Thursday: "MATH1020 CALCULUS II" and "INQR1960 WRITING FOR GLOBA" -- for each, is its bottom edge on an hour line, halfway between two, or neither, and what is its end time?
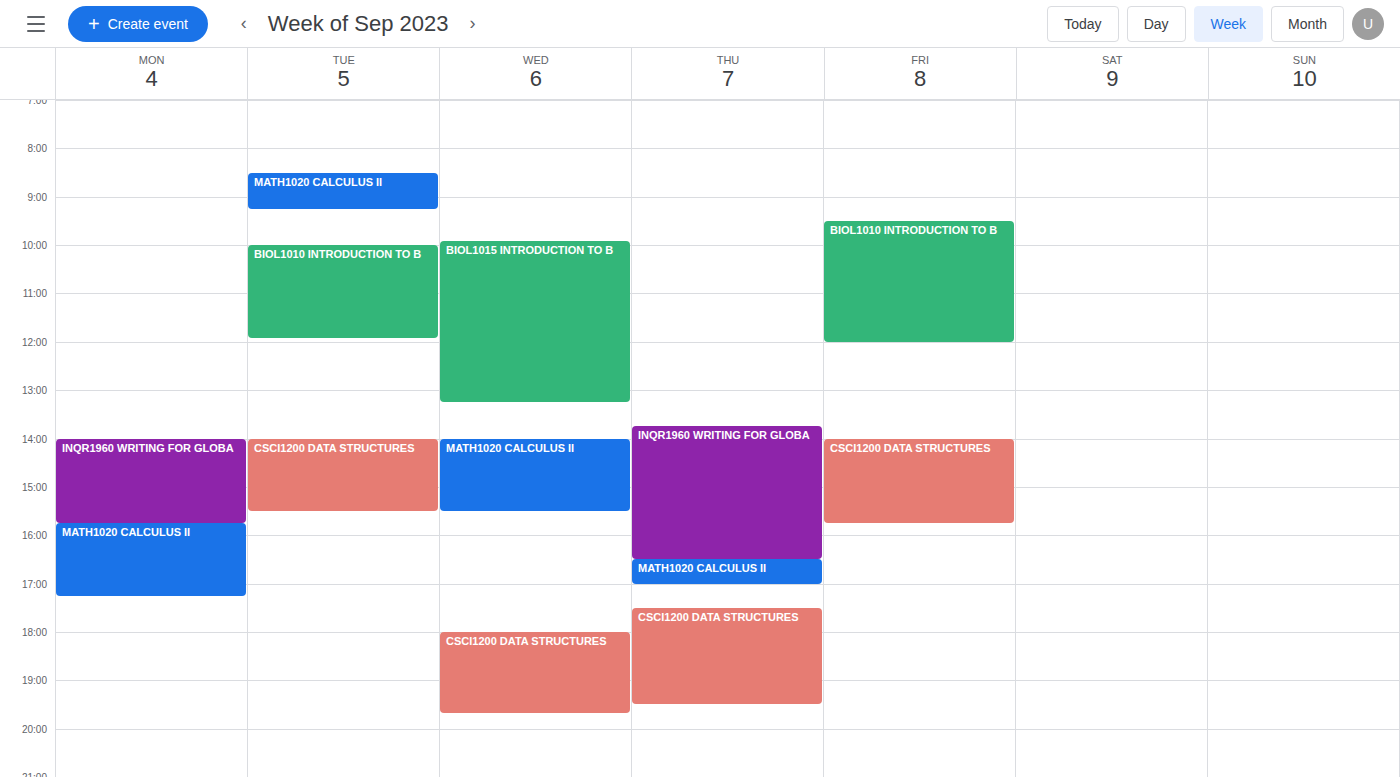
"MATH1020 CALCULUS II": 17:00, exactly on the 17:00 line. "INQR1960 WRITING FOR GLOBA": 16:30, halfway between the 16:00 and 17:00 lines.